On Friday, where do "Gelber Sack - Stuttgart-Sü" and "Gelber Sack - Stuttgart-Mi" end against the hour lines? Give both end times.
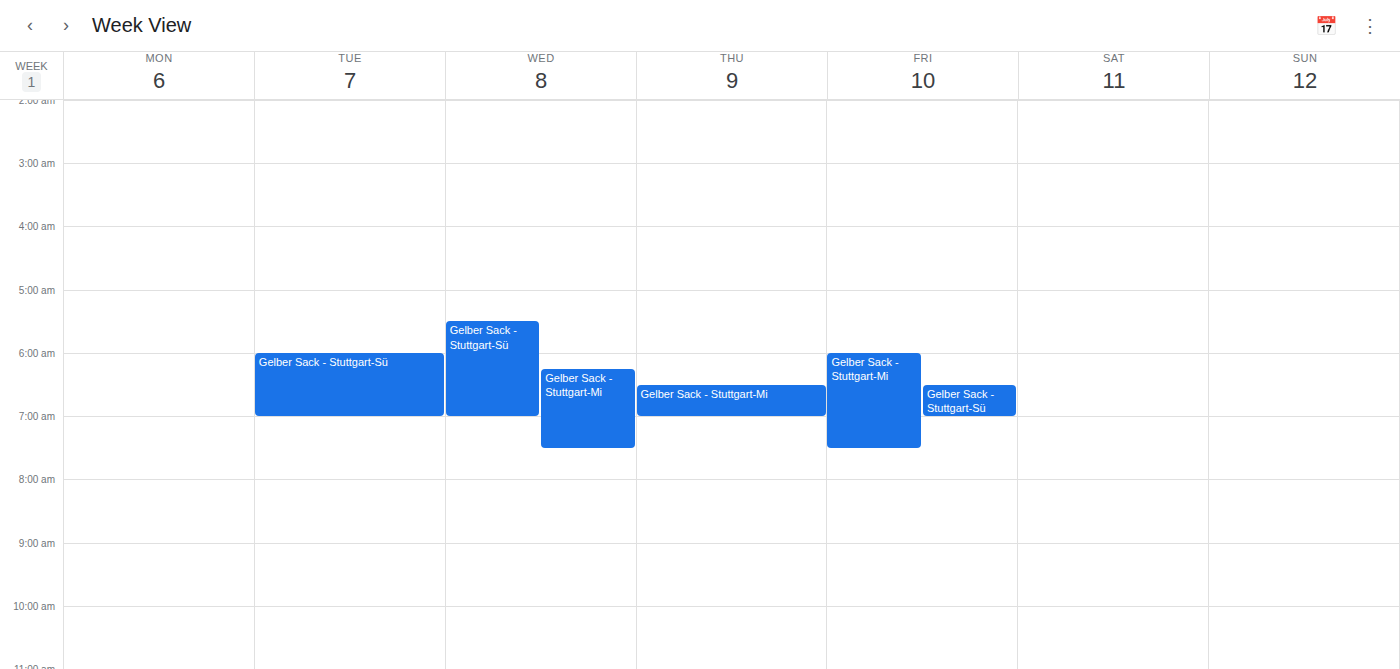
"Gelber Sack - Stuttgart-Sü": 7:00 AM, exactly on the 7 AM line. "Gelber Sack - Stuttgart-Mi": 7:30 AM, halfway between the 7 AM and 8 AM lines.